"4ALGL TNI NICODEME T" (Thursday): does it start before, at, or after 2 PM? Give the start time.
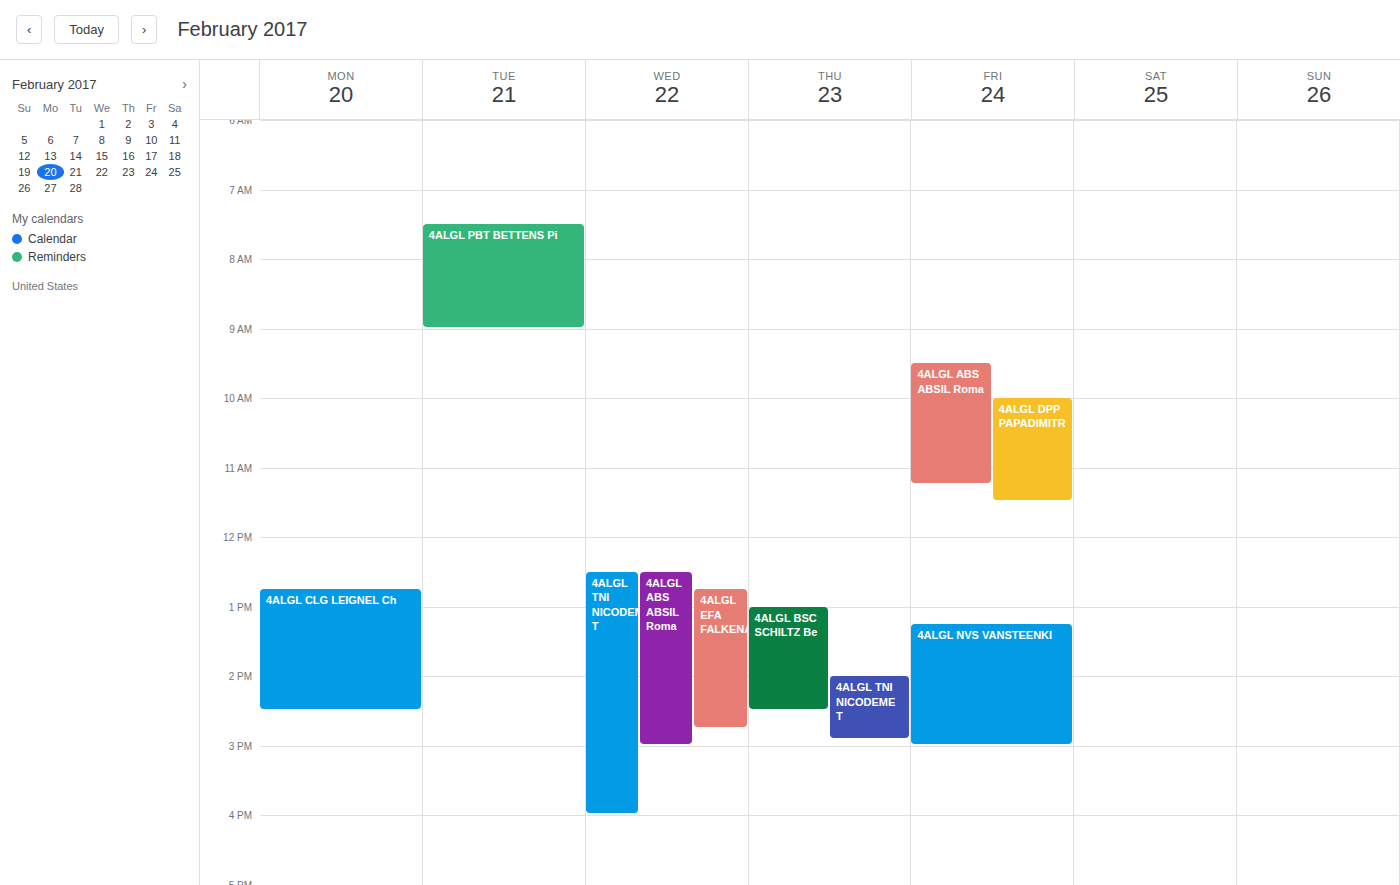
2:00 PM -- exactly at 2 PM, on the 2 PM line.